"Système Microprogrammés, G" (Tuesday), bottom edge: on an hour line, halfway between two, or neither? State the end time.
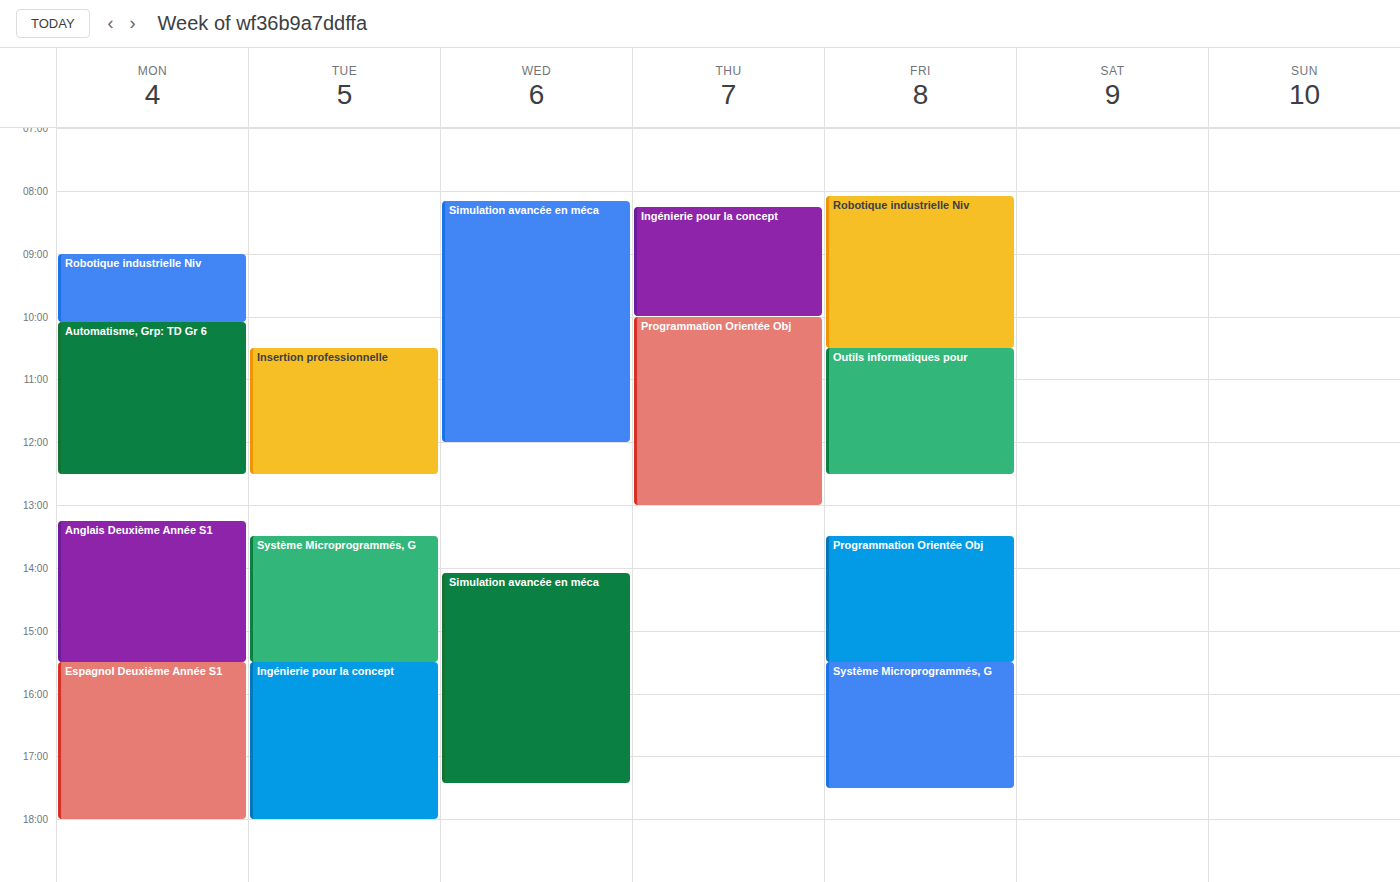
3:30 PM -- halfway between the 3 PM and 4 PM lines.